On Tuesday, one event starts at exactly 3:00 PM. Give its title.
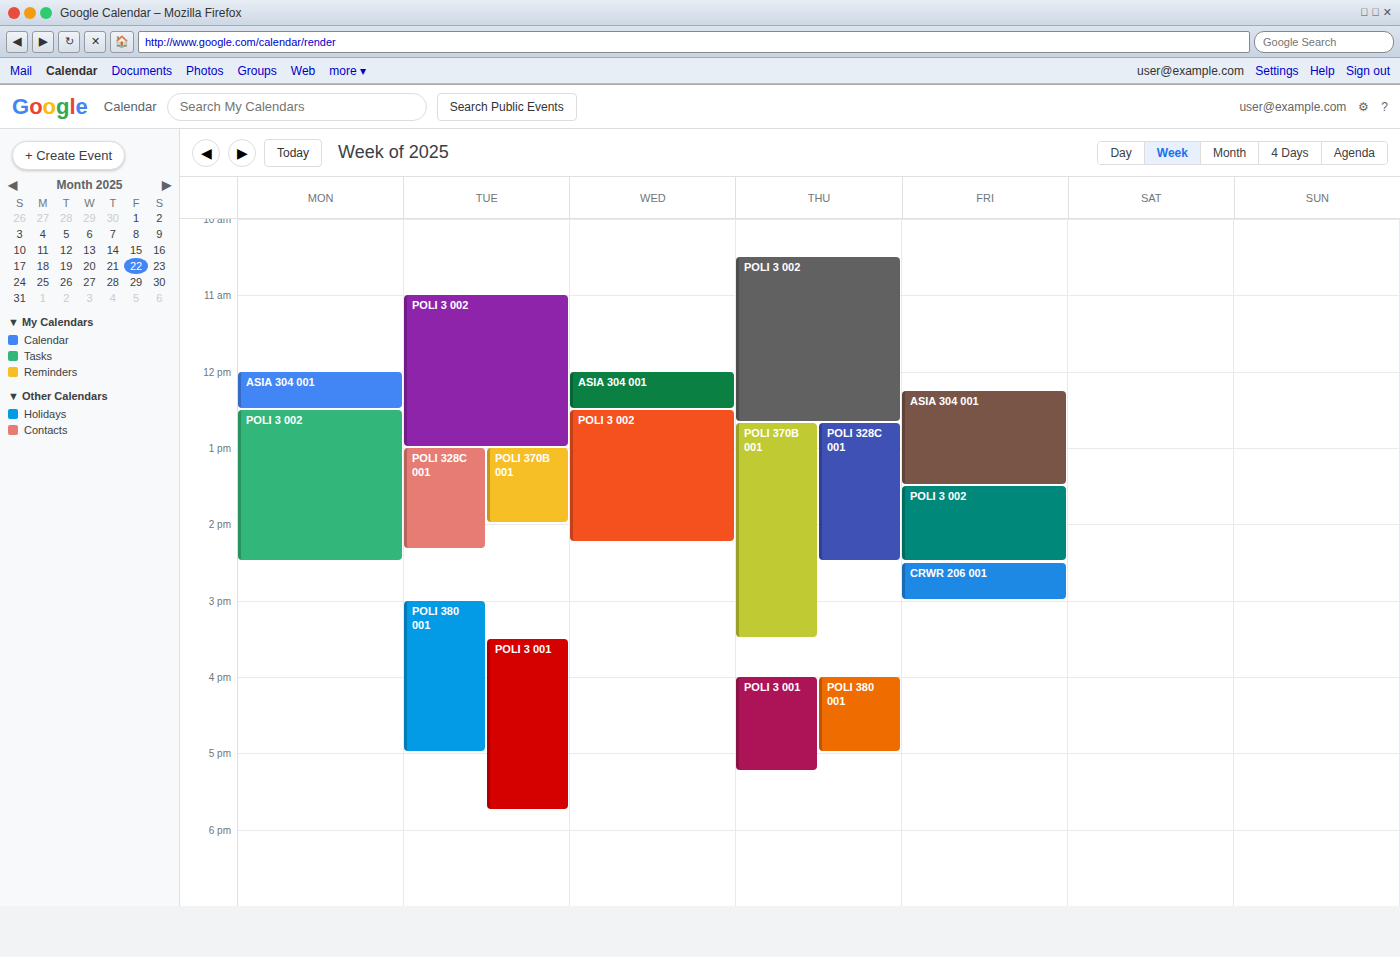
"POLI 380 001"